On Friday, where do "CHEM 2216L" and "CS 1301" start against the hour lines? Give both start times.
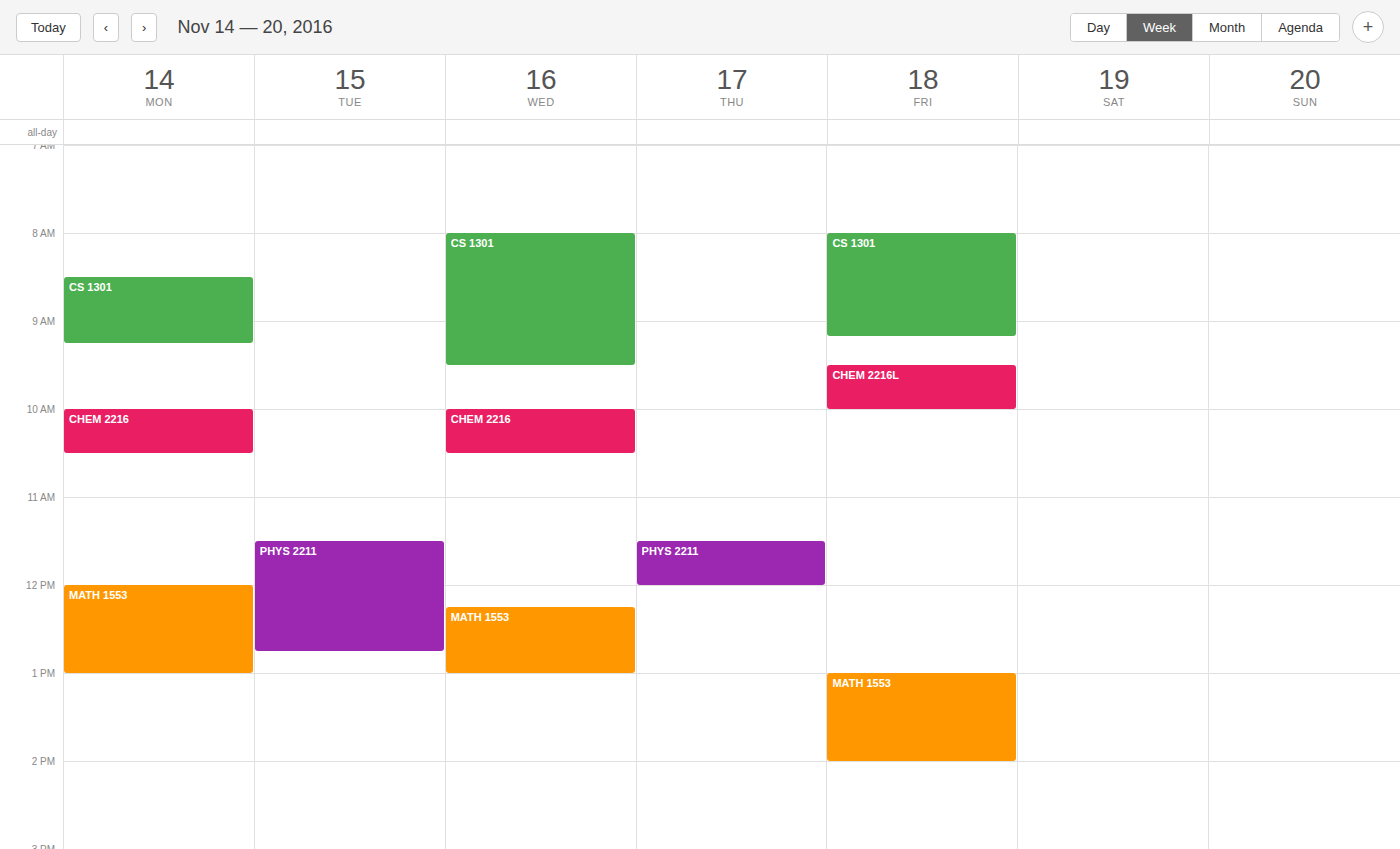
"CHEM 2216L": 9:30 AM, halfway between the 9 AM and 10 AM lines. "CS 1301": 8:00 AM, exactly on the 8 AM line.